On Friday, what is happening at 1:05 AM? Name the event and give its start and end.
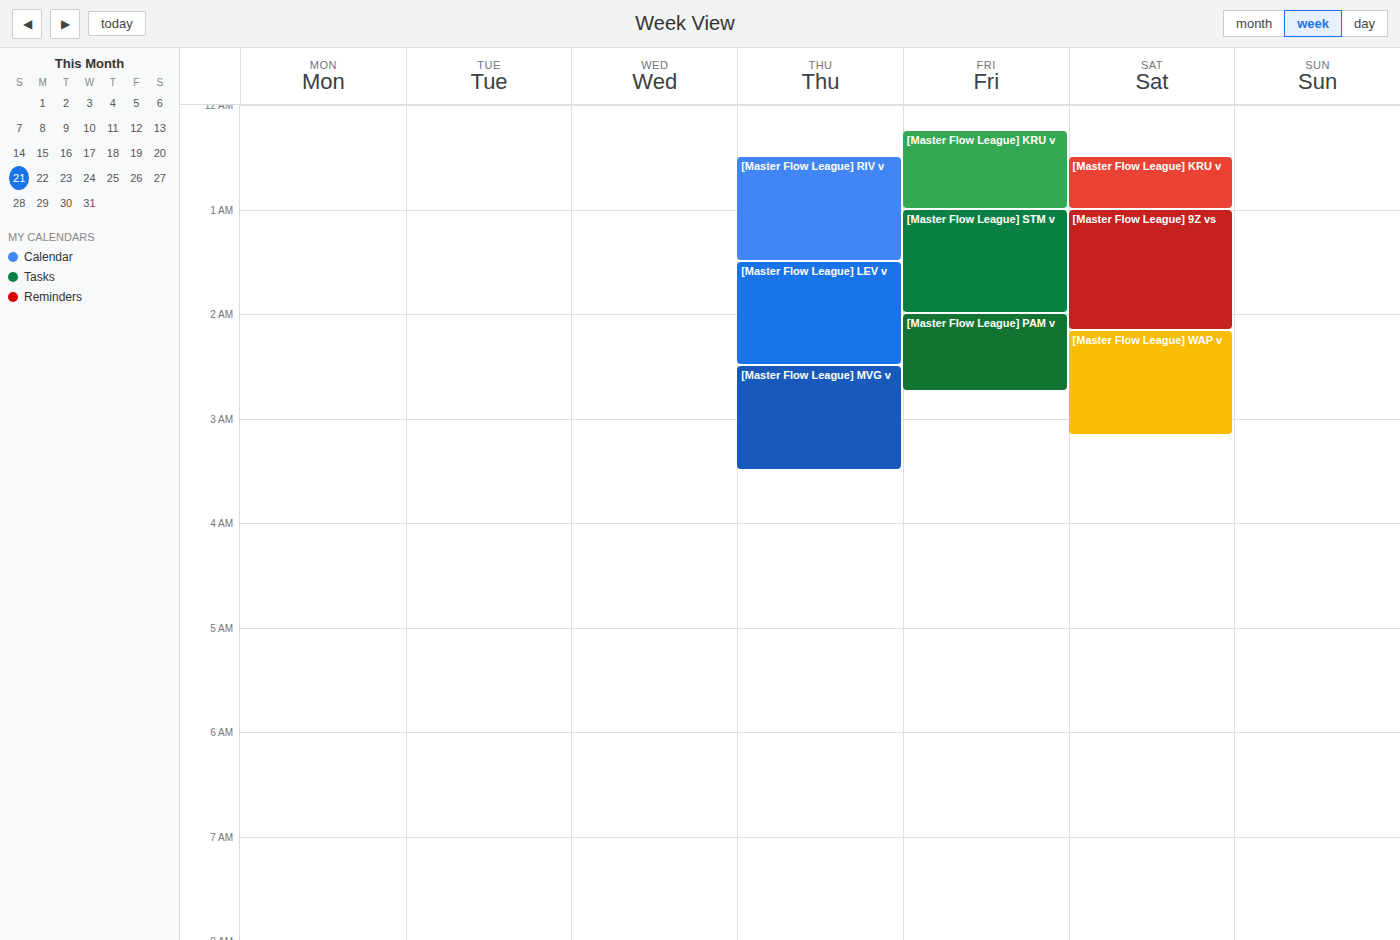
"[Master Flow League] STM v", 1:00 AM to 2:00 AM